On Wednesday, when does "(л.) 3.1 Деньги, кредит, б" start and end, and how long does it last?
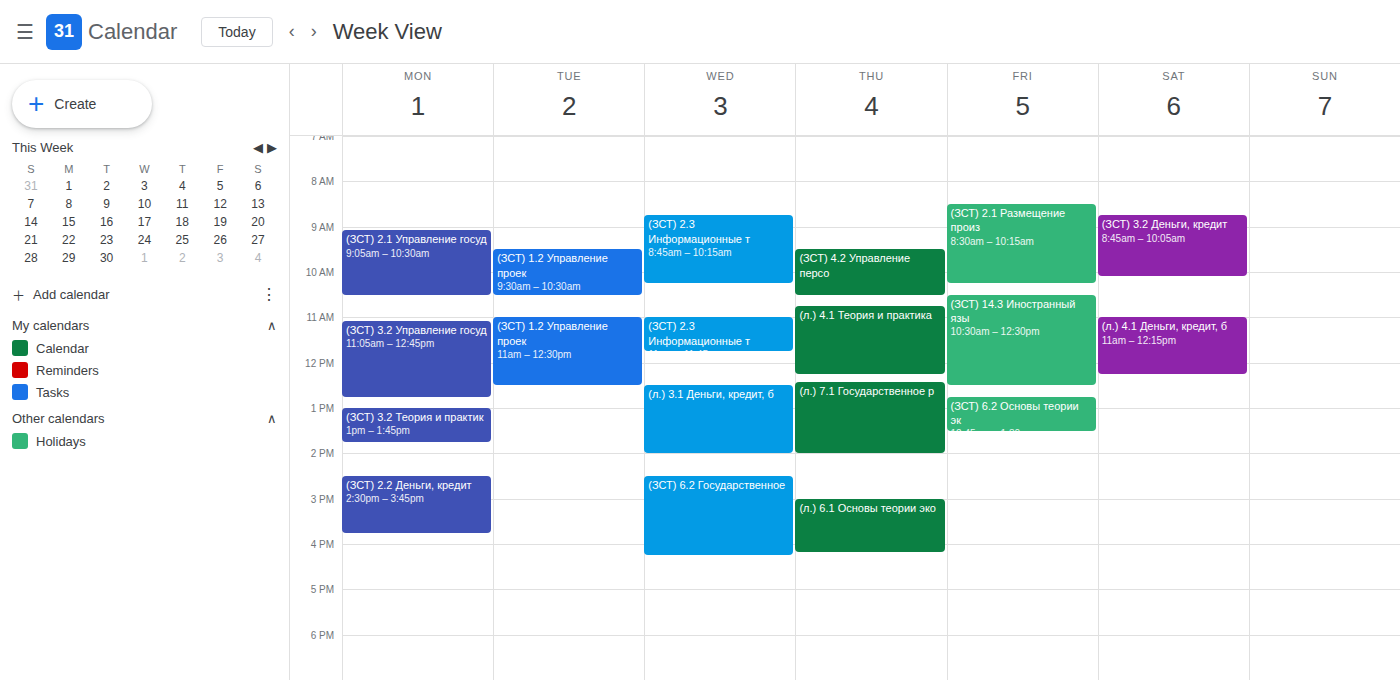
12:30 PM to 2:00 PM, 1 hour 30 minutes